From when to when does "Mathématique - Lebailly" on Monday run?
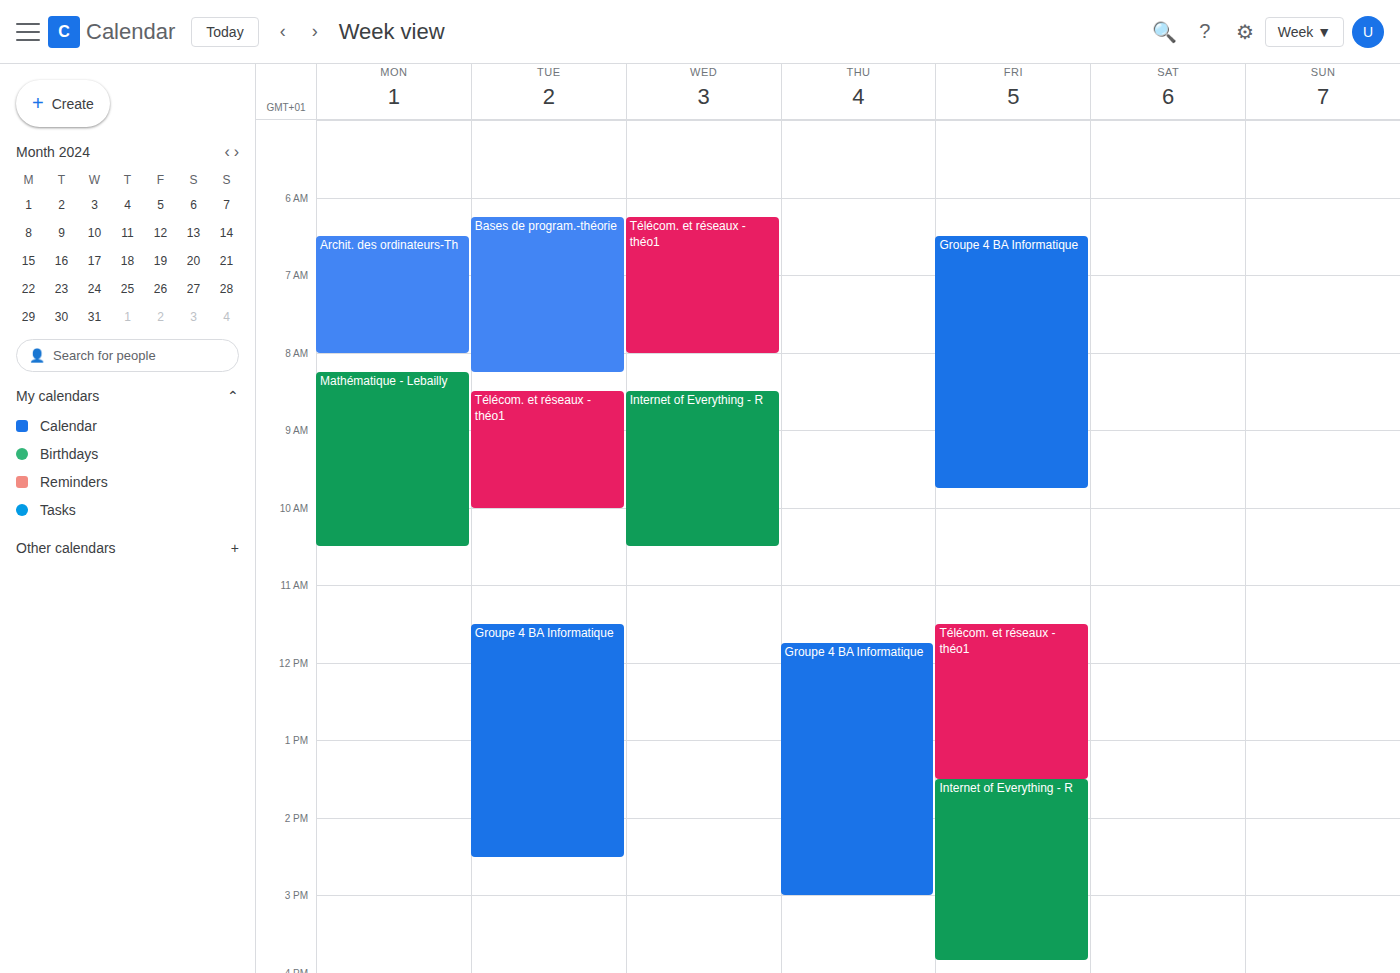
8:15 AM to 10:30 AM